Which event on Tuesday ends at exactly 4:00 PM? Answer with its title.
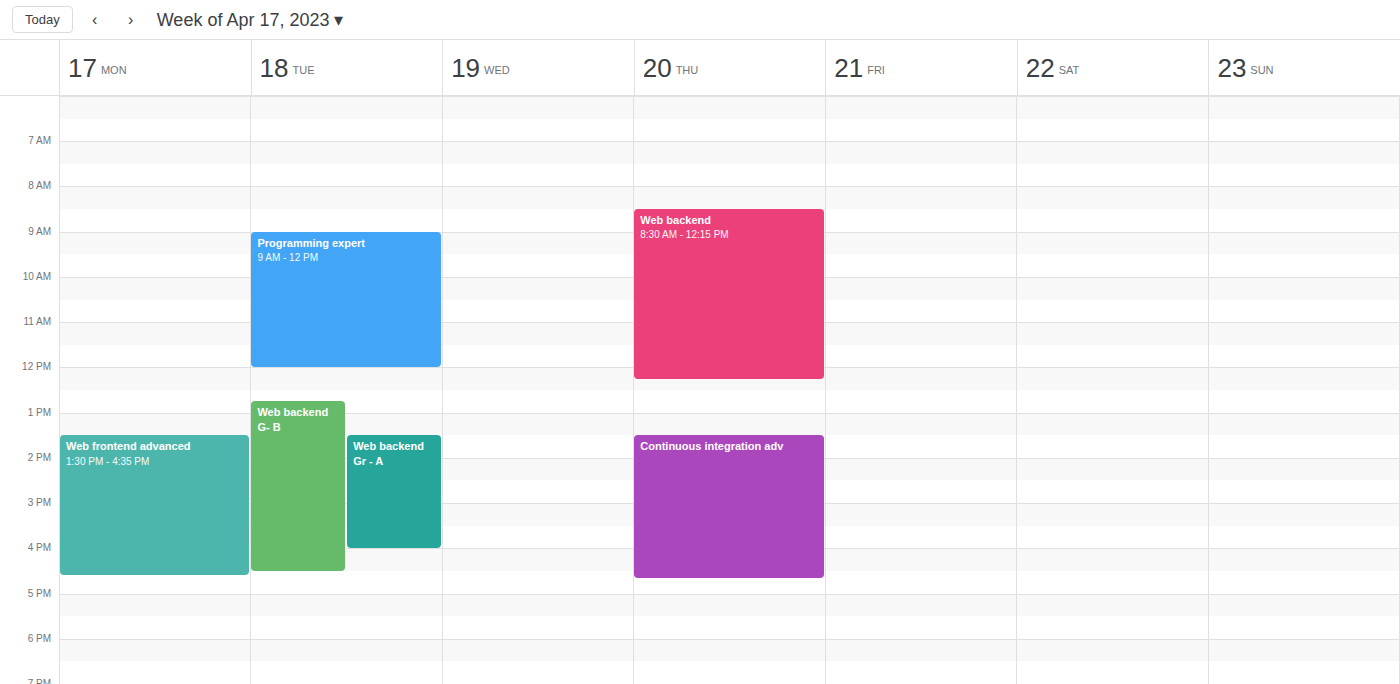
"Web backend Gr - A"